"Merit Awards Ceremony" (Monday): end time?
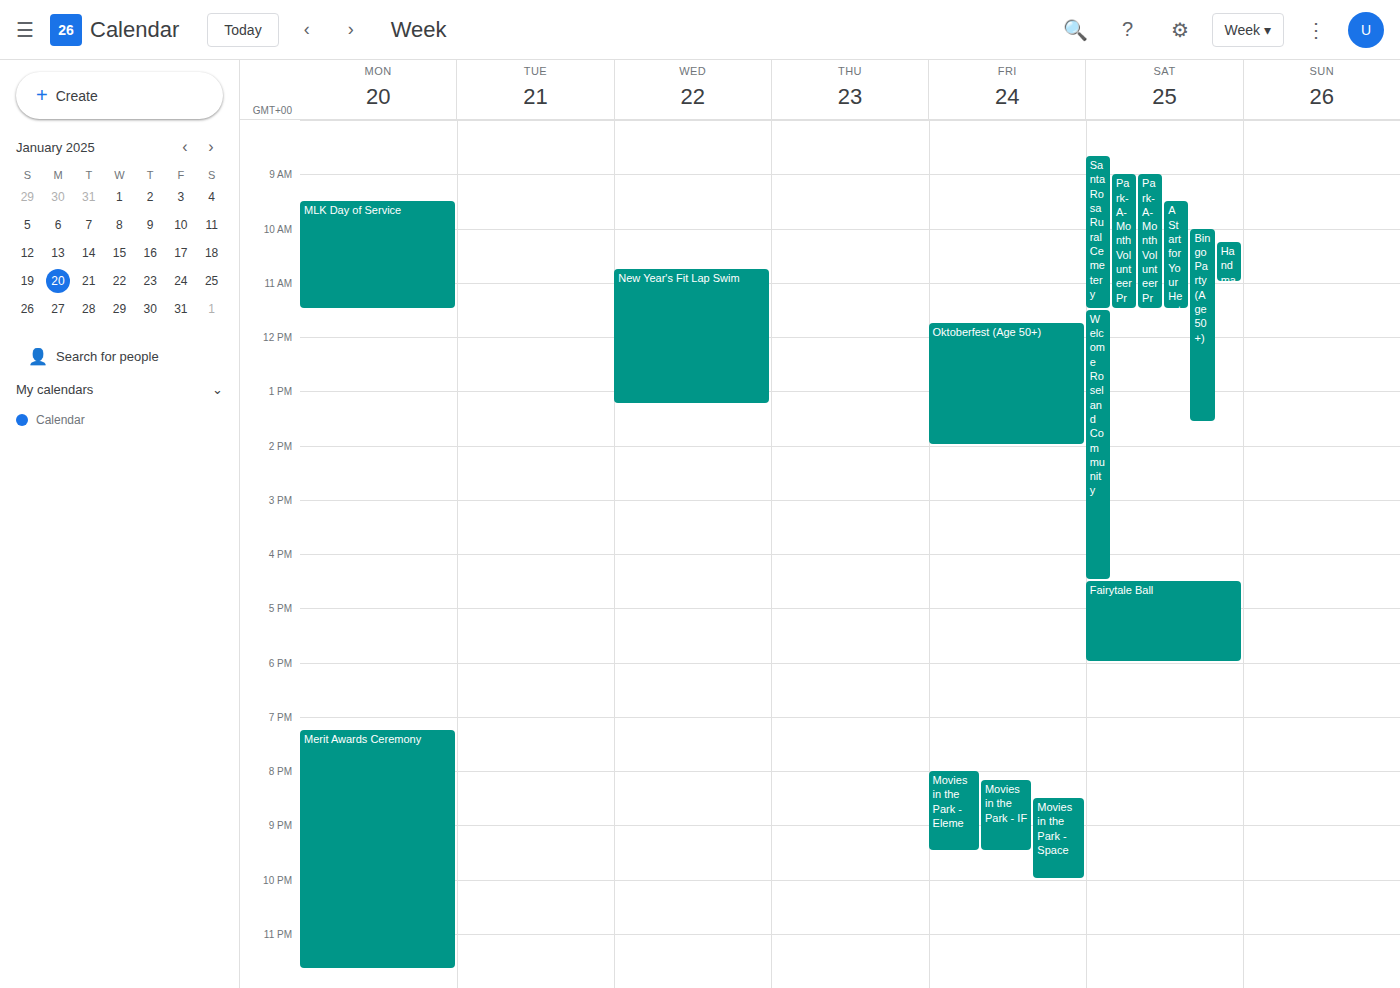
11:40 PM